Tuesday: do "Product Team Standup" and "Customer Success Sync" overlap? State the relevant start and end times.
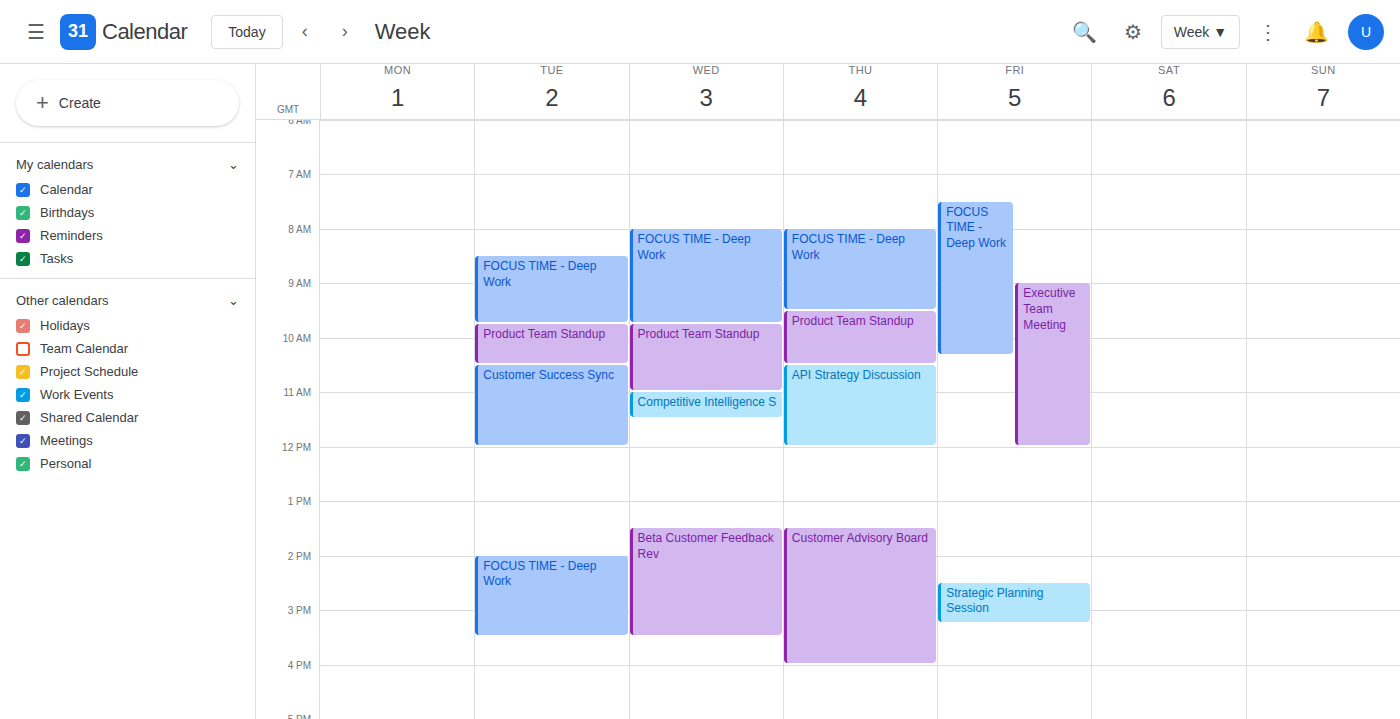
"Product Team Standup" ends at 10:30 AM, exactly when "Customer Success Sync" starts -- they touch but do not overlap.